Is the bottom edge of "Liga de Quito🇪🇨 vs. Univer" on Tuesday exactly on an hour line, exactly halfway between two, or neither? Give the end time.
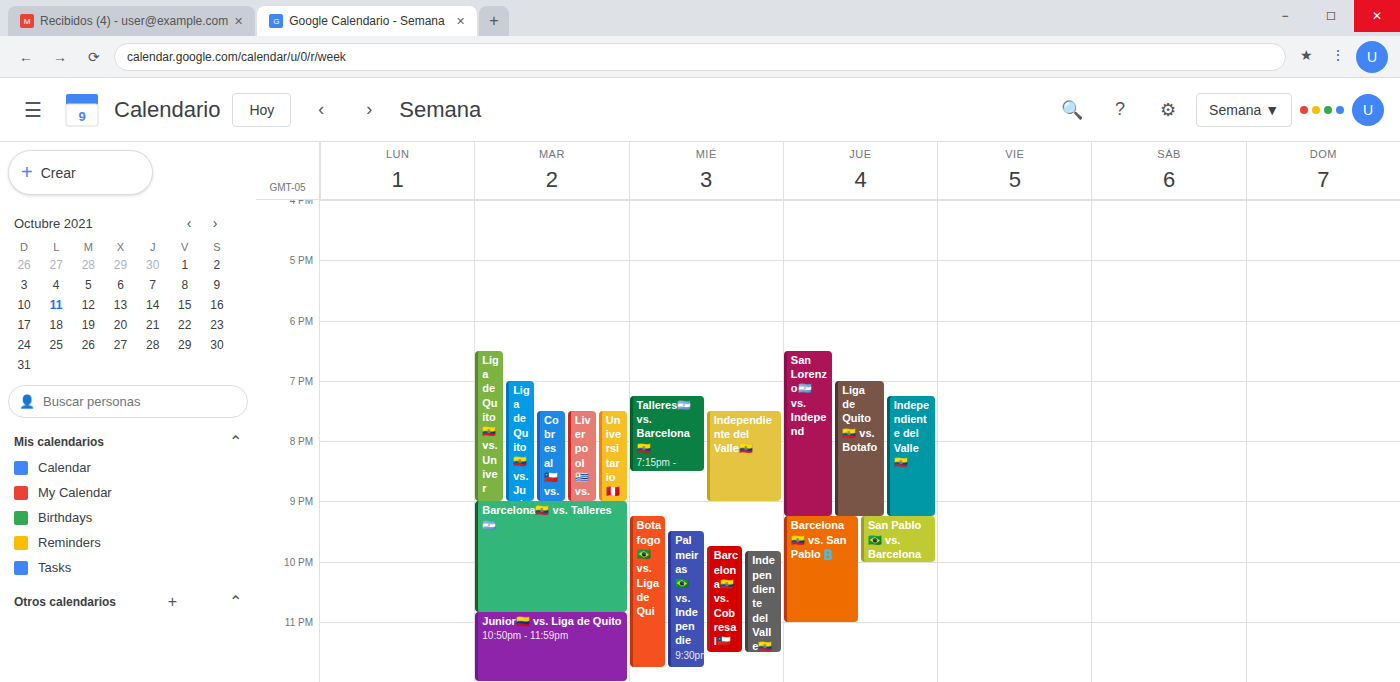
9:00 PM -- exactly on the 9 PM line.